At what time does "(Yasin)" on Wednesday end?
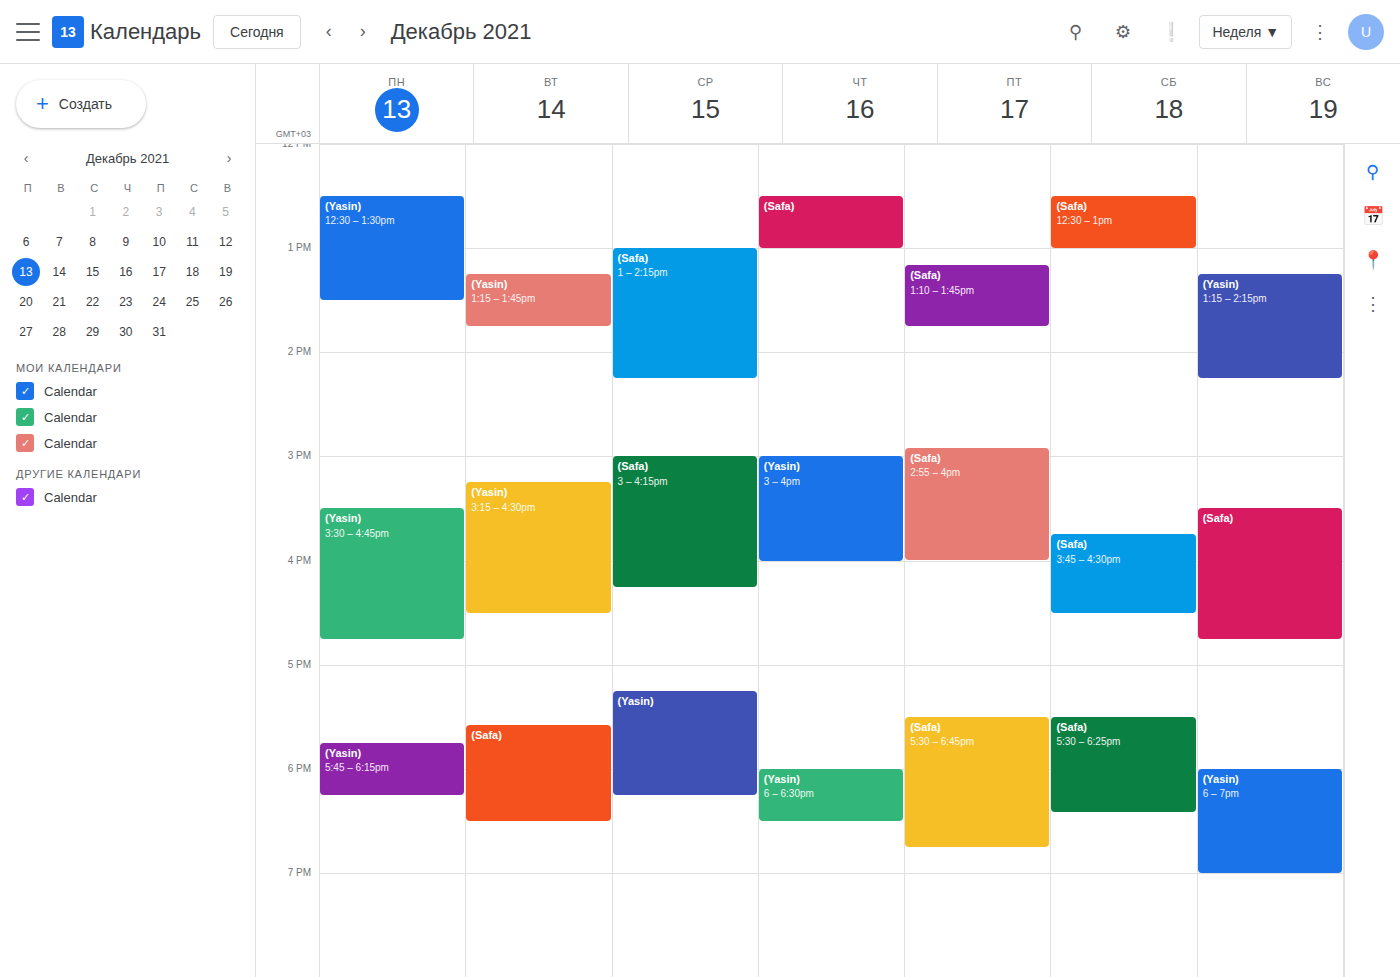
6:15 PM